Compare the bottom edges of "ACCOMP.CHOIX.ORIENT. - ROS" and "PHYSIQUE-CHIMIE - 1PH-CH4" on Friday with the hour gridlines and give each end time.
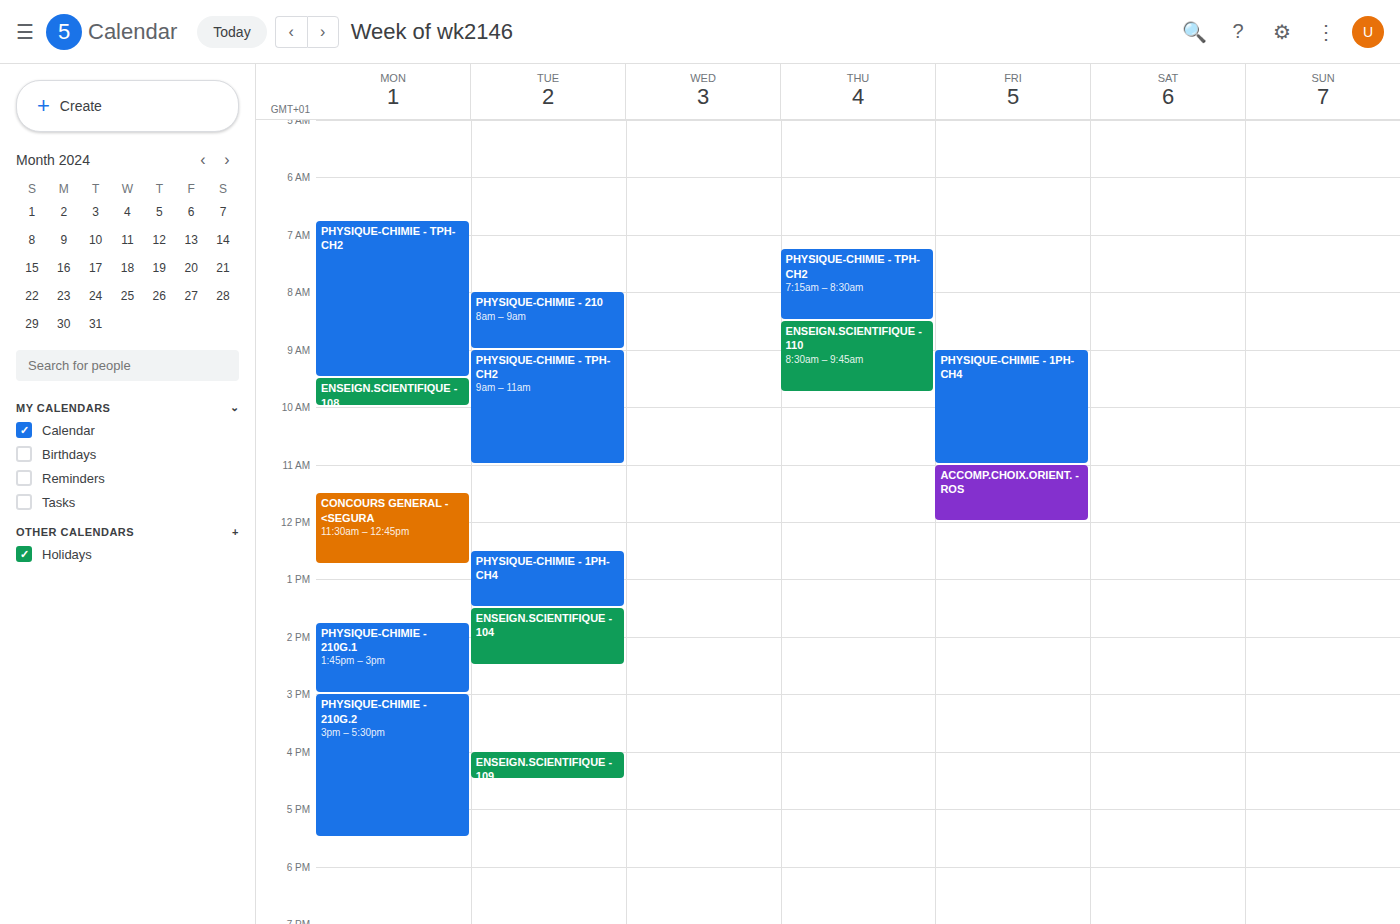
"ACCOMP.CHOIX.ORIENT. - ROS": 12:00 PM, exactly on the 12 PM line. "PHYSIQUE-CHIMIE - 1PH-CH4": 11:00 AM, exactly on the 11 AM line.